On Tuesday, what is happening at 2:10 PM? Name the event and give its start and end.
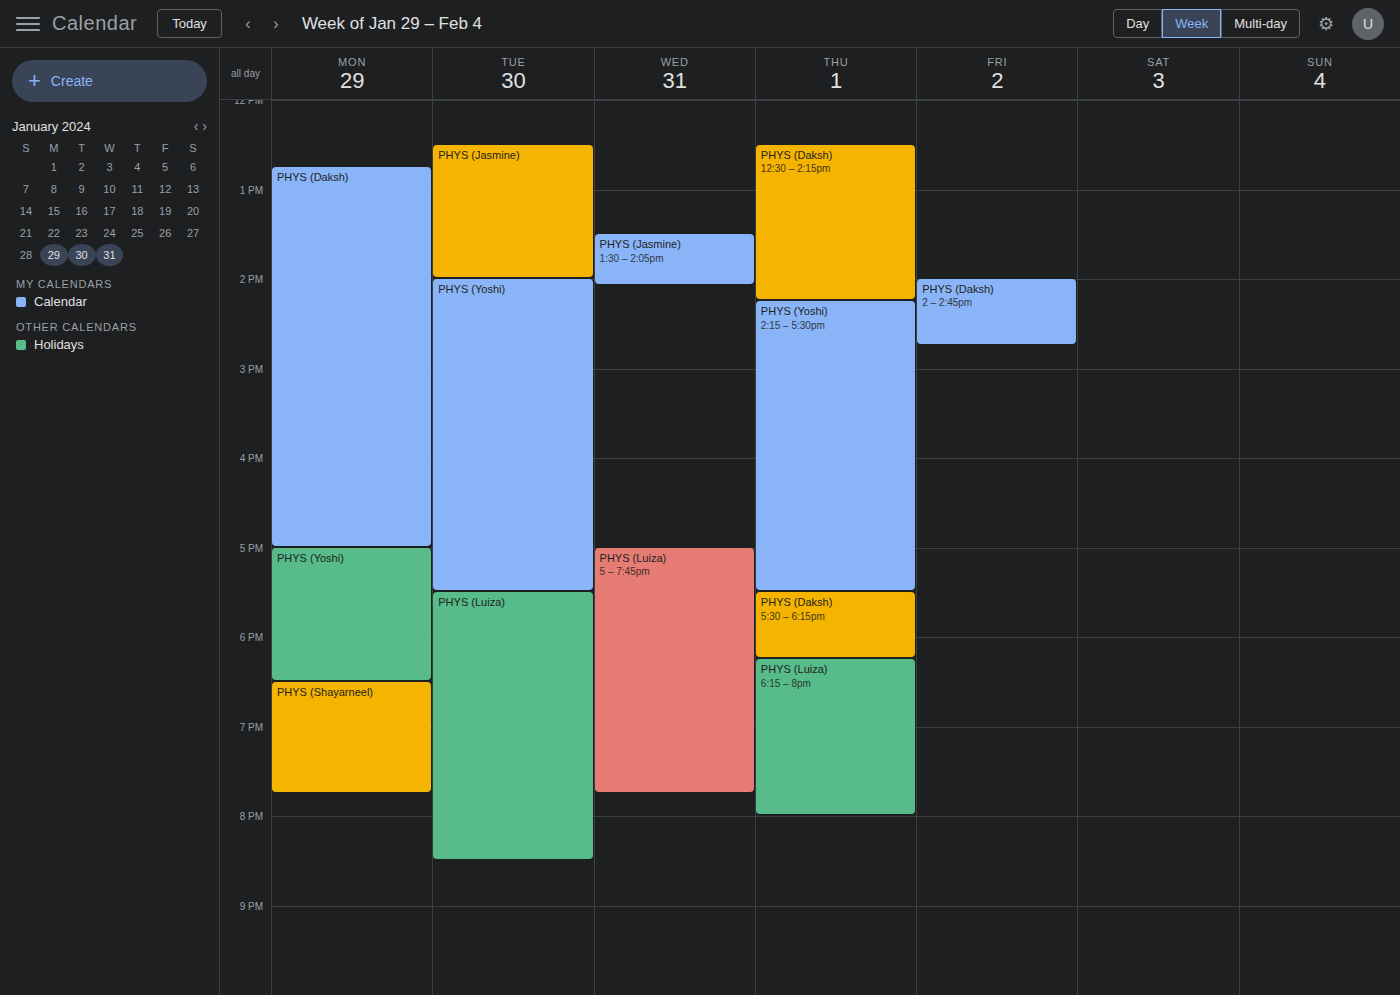
"PHYS (Yoshi)", 2:00 PM to 5:30 PM